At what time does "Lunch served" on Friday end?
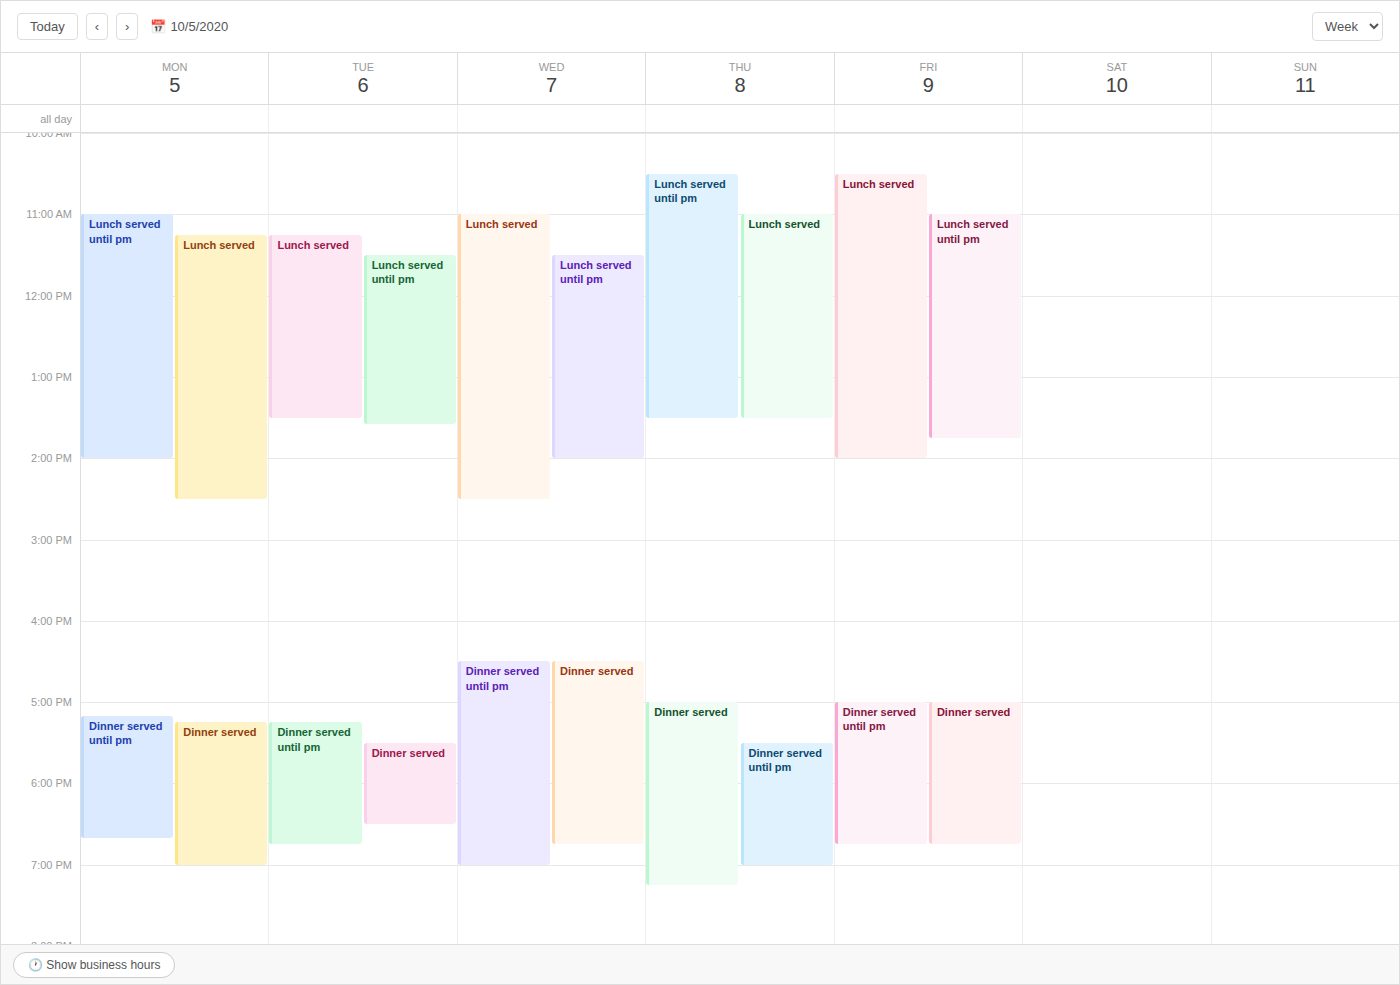
2:00 PM